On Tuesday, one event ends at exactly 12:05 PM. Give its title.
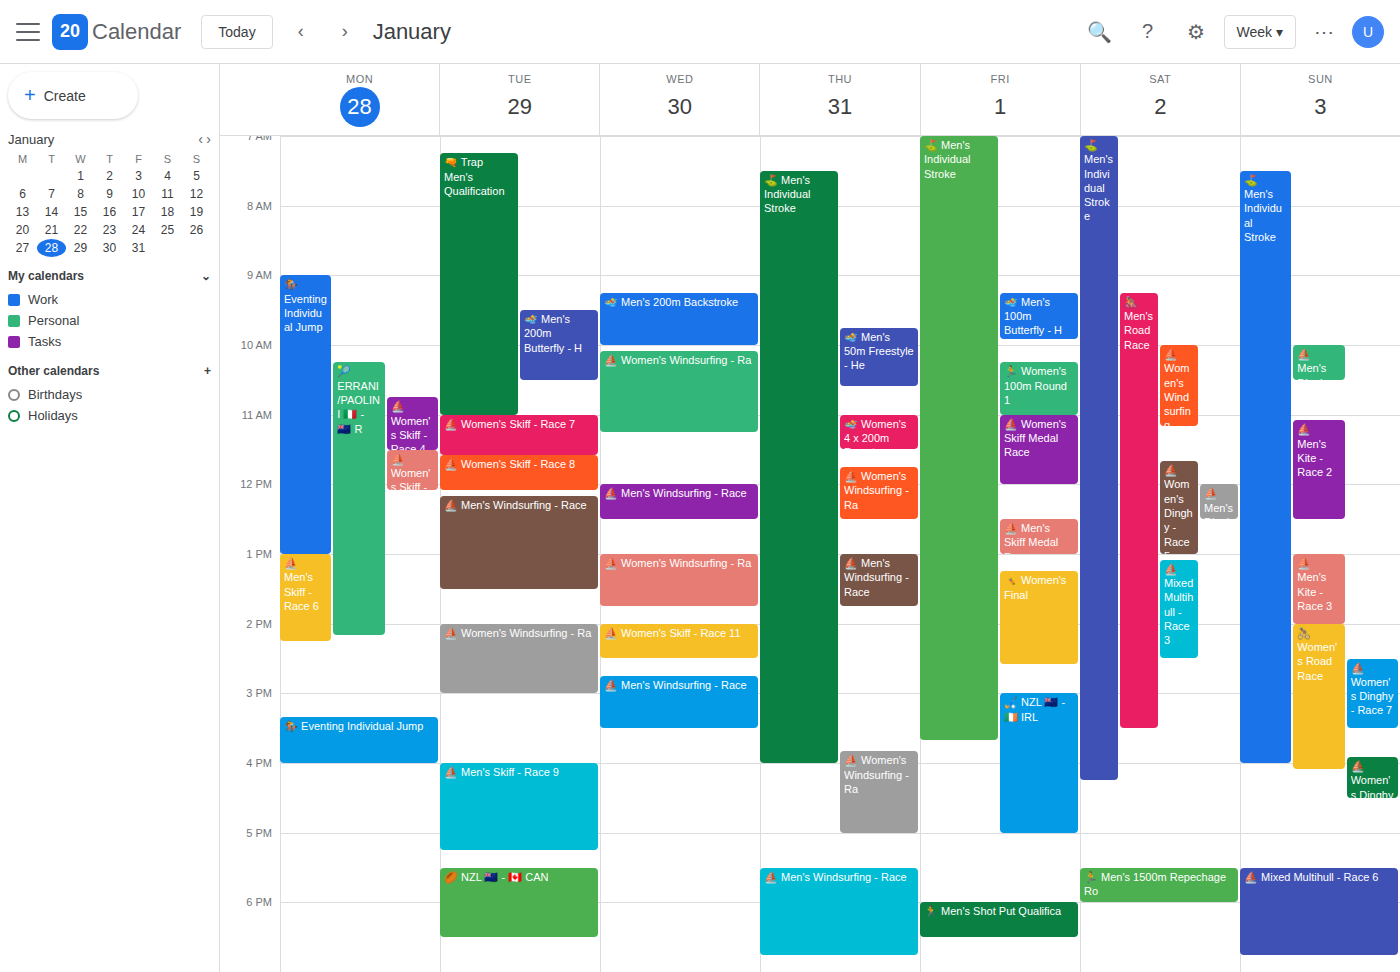
"⛵ Women's Skiff - Race 8"